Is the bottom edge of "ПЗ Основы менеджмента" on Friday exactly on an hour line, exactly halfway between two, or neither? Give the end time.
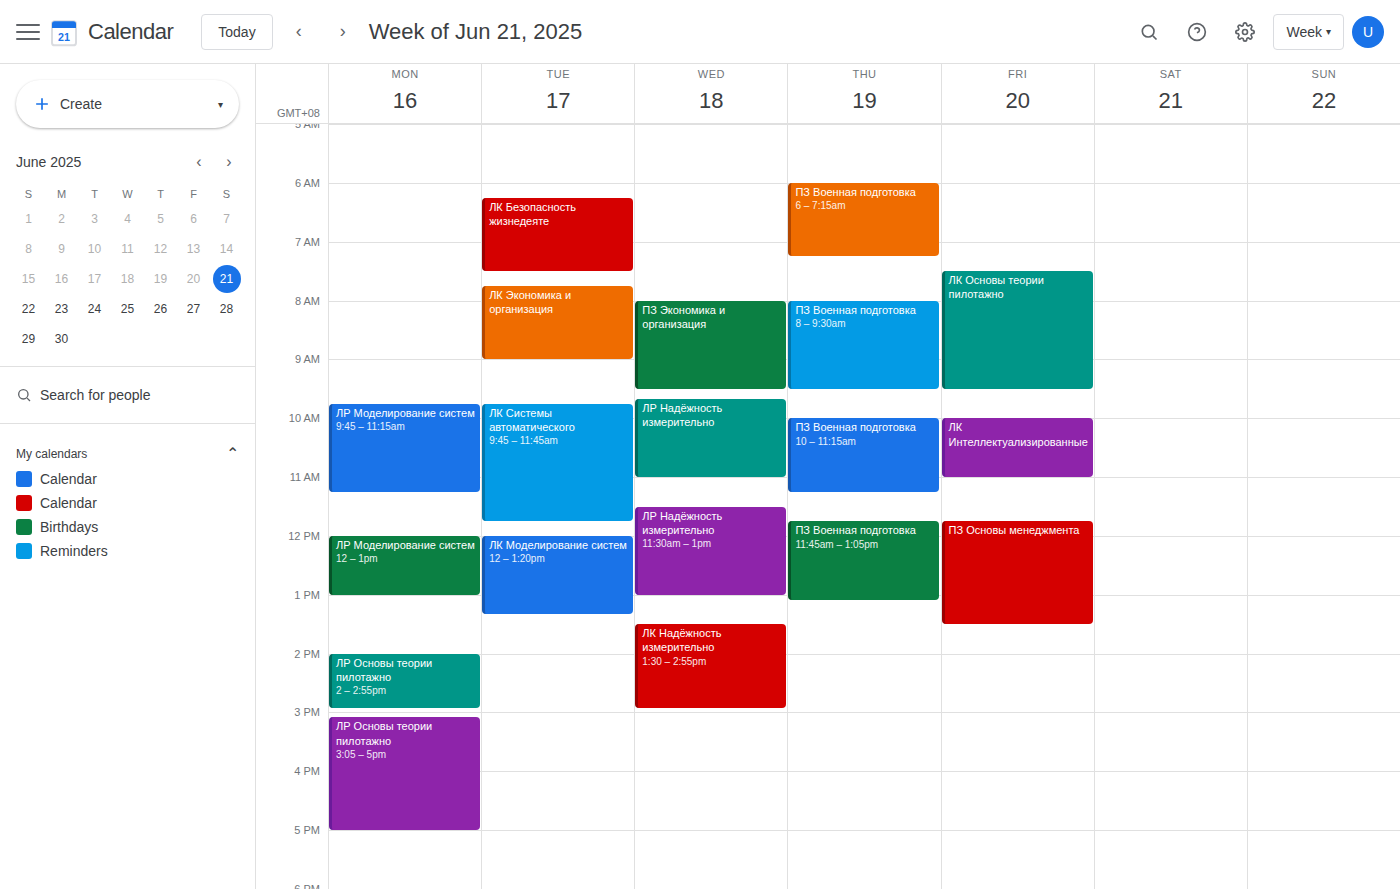
1:30 PM -- halfway between the 1 PM and 2 PM lines.